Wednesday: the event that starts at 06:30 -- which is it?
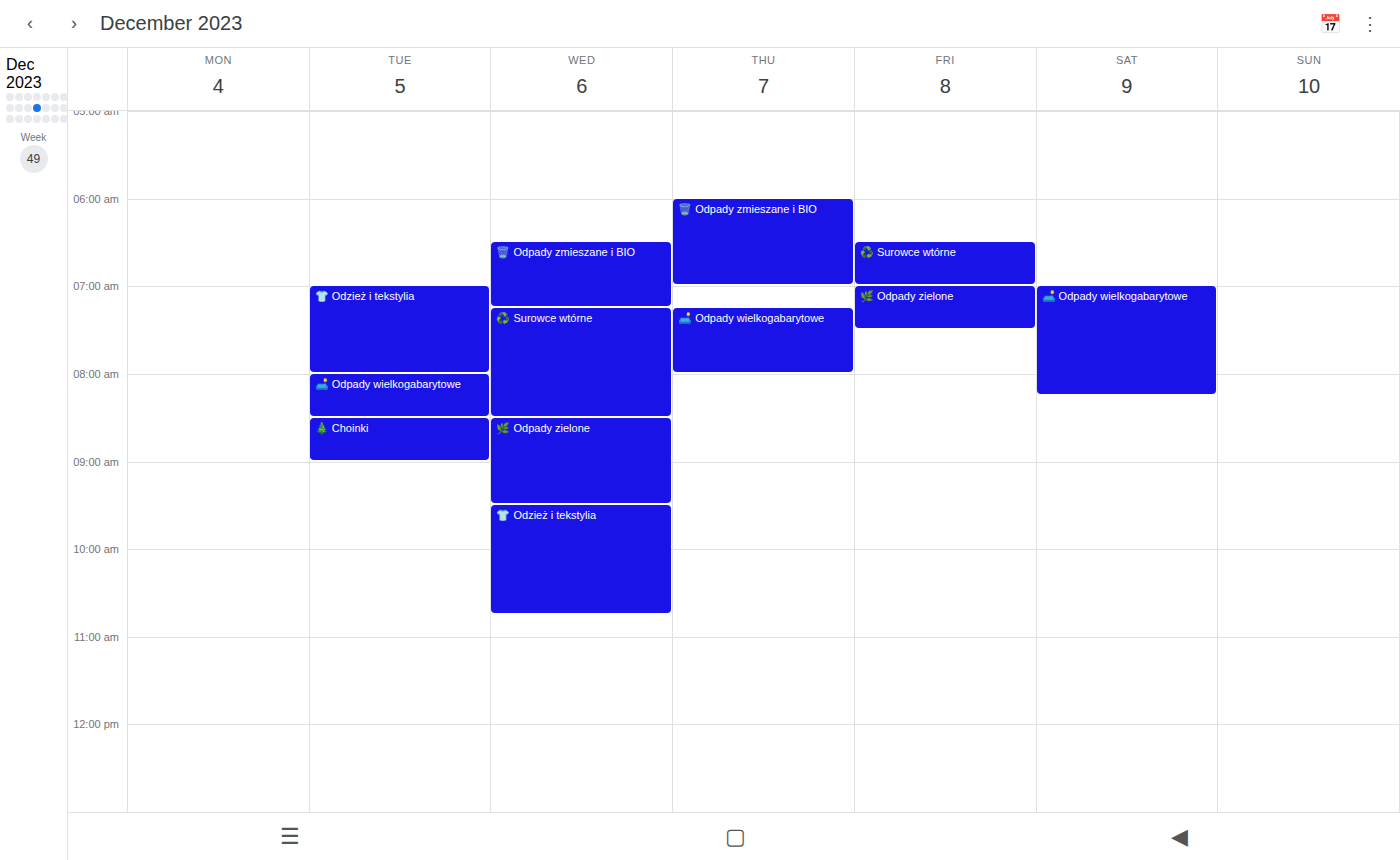
"🗑️ Odpady zmieszane i BIO"